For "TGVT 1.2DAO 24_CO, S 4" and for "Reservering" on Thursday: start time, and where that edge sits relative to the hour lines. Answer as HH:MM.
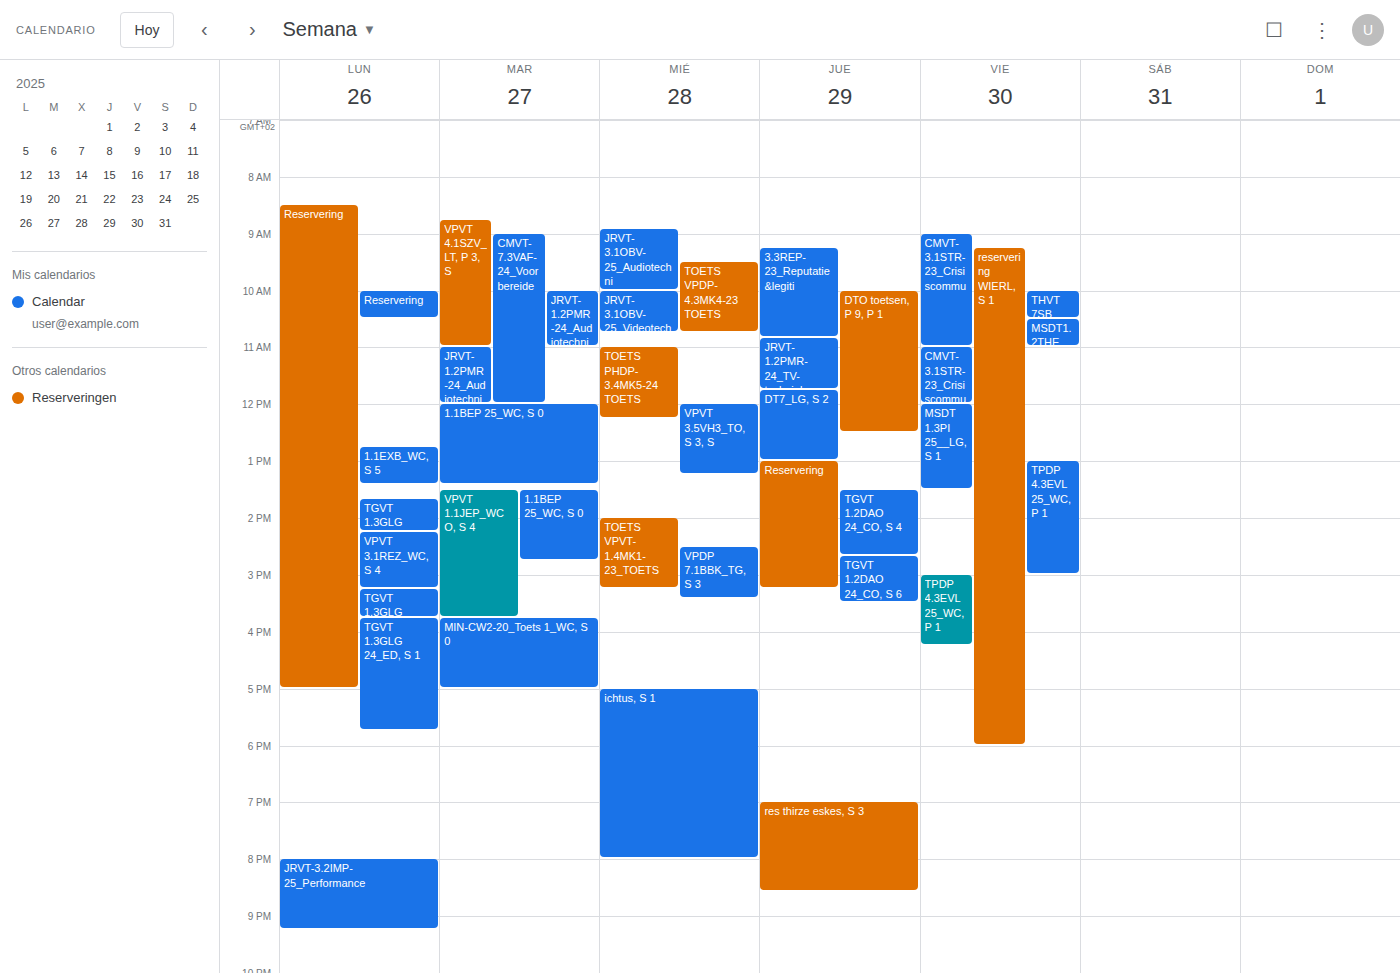
"TGVT 1.2DAO 24_CO, S 4": 13:30, halfway between the 13:00 and 14:00 lines. "Reservering": 13:00, exactly on the 13:00 line.